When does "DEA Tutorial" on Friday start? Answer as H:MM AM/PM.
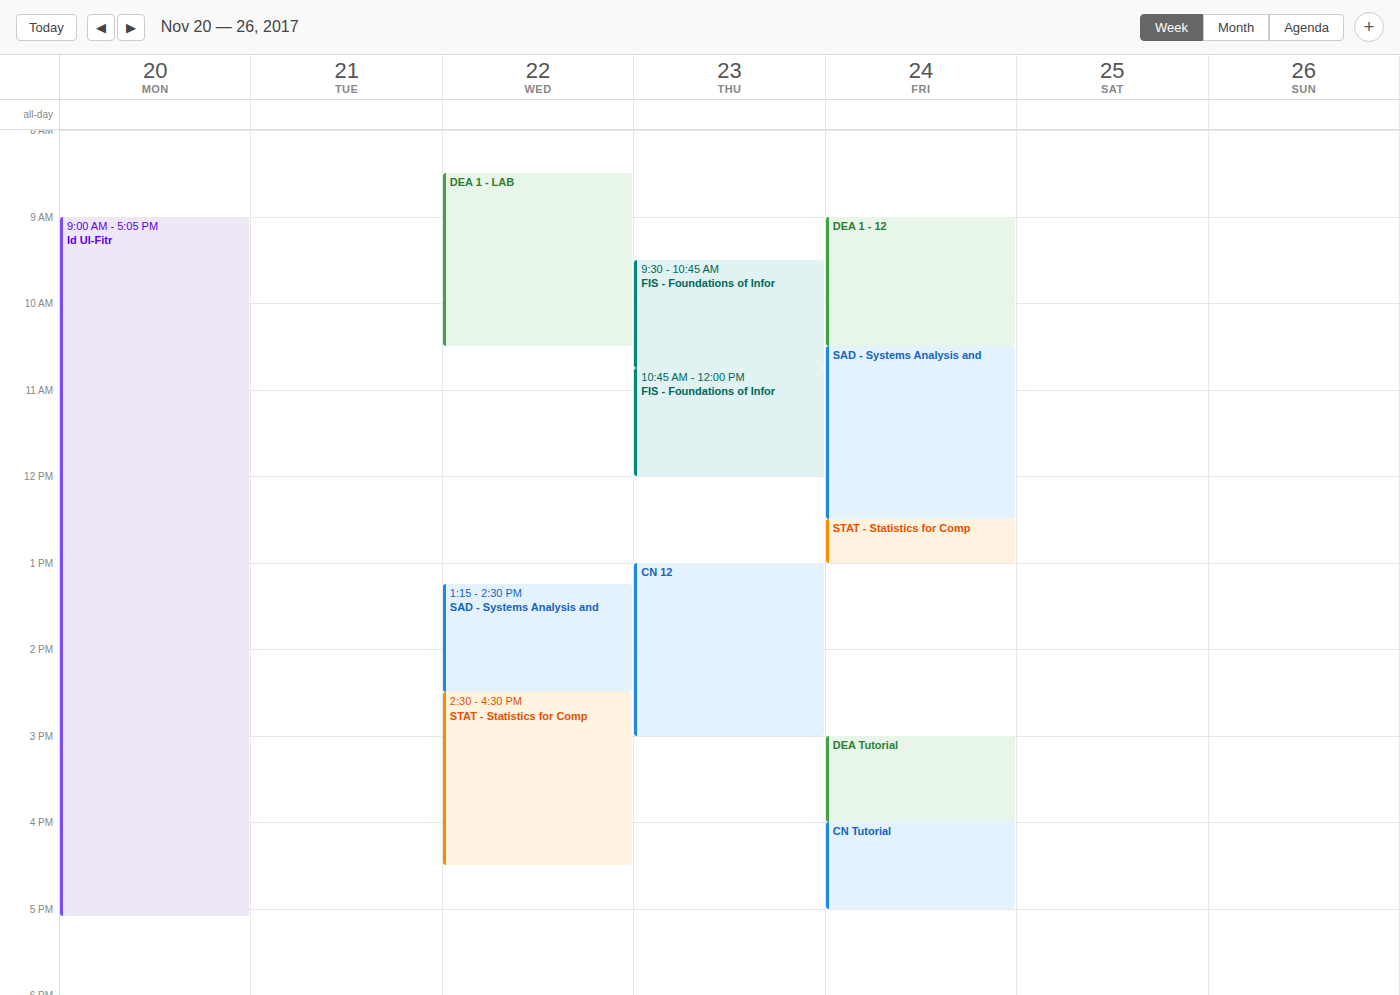
3:00 PM